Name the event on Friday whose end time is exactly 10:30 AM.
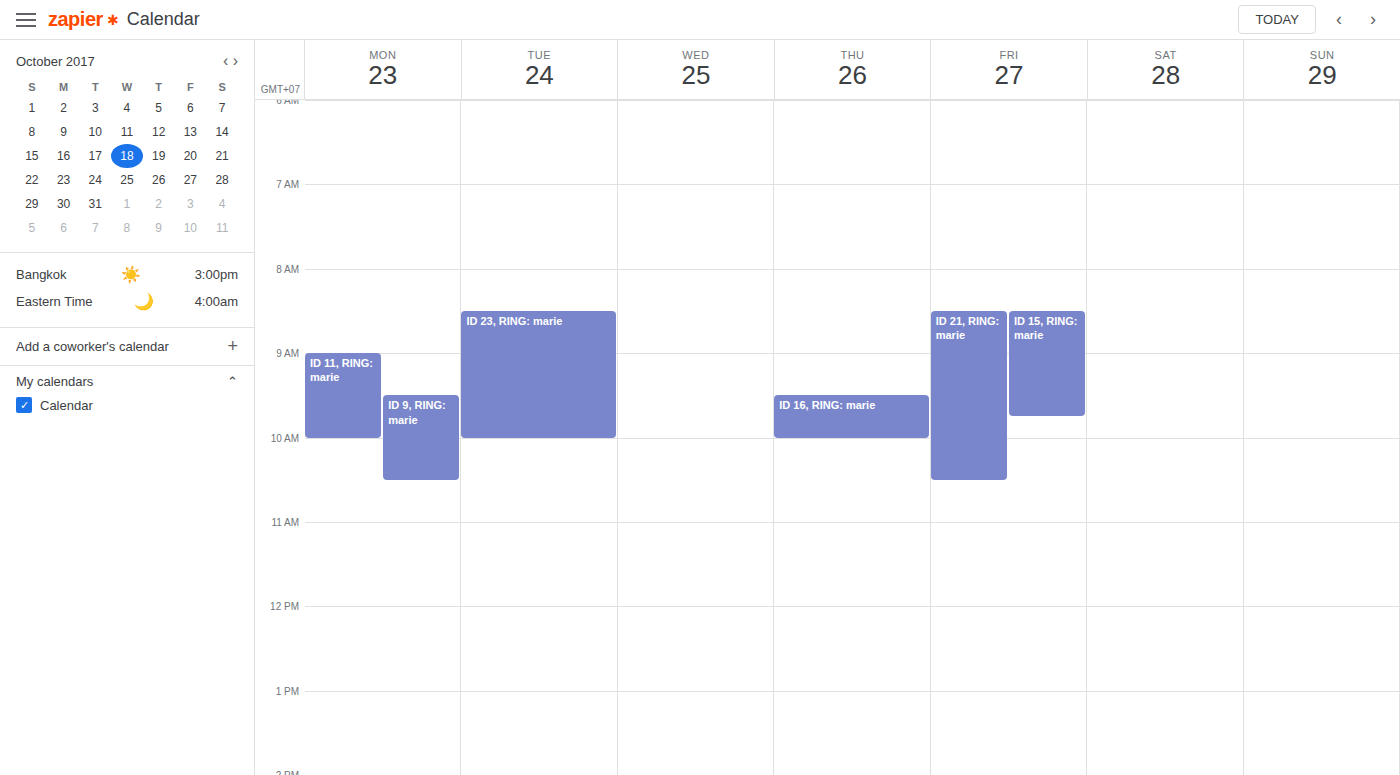
"ID 21, RING: marie"